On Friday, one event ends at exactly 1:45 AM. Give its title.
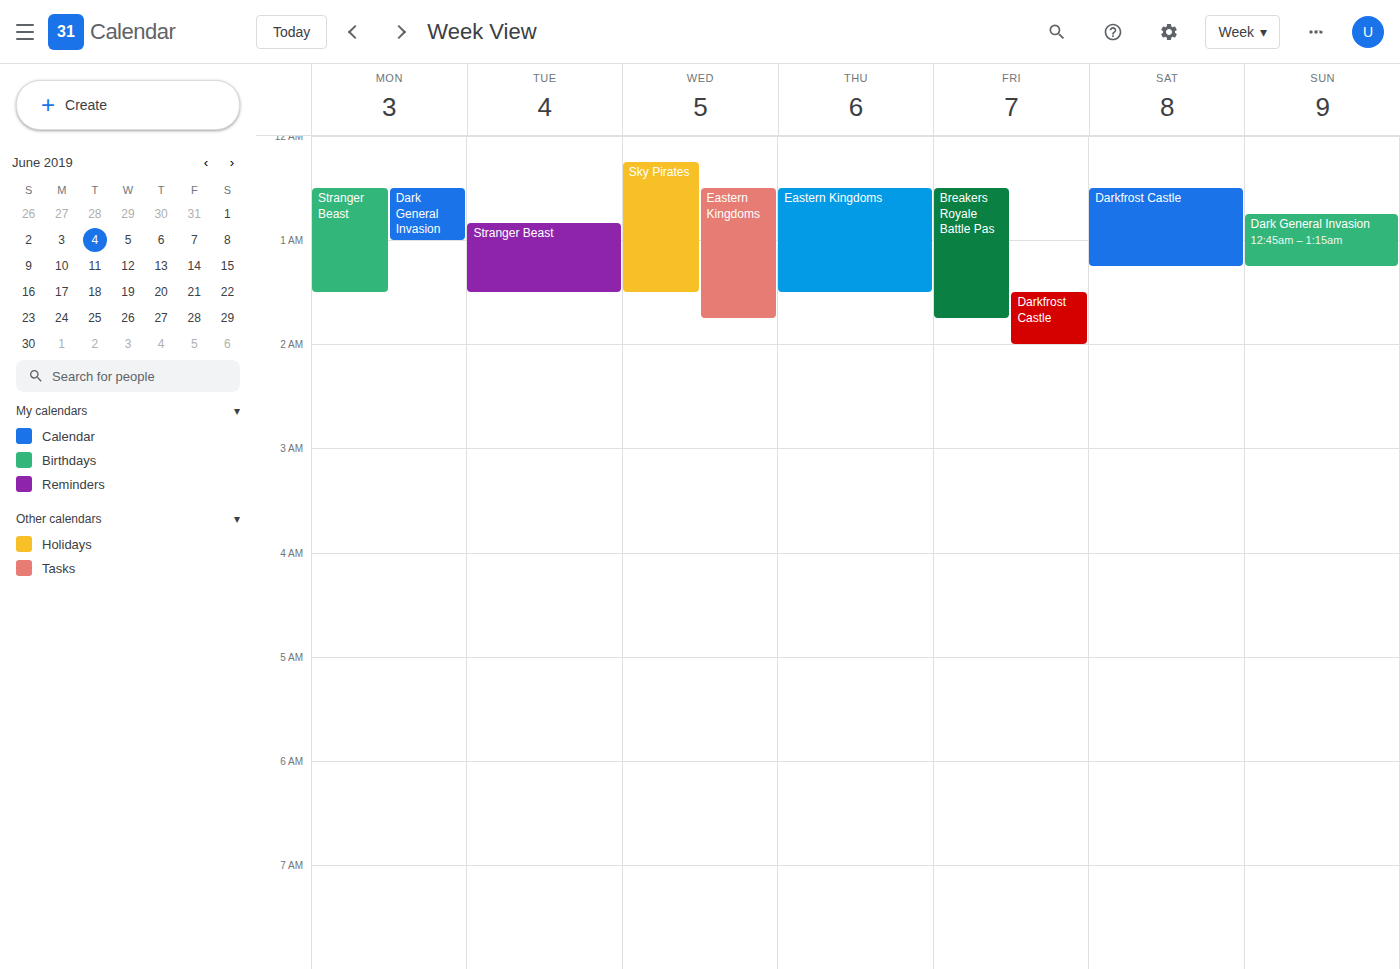
"Breakers Royale Battle Pas"